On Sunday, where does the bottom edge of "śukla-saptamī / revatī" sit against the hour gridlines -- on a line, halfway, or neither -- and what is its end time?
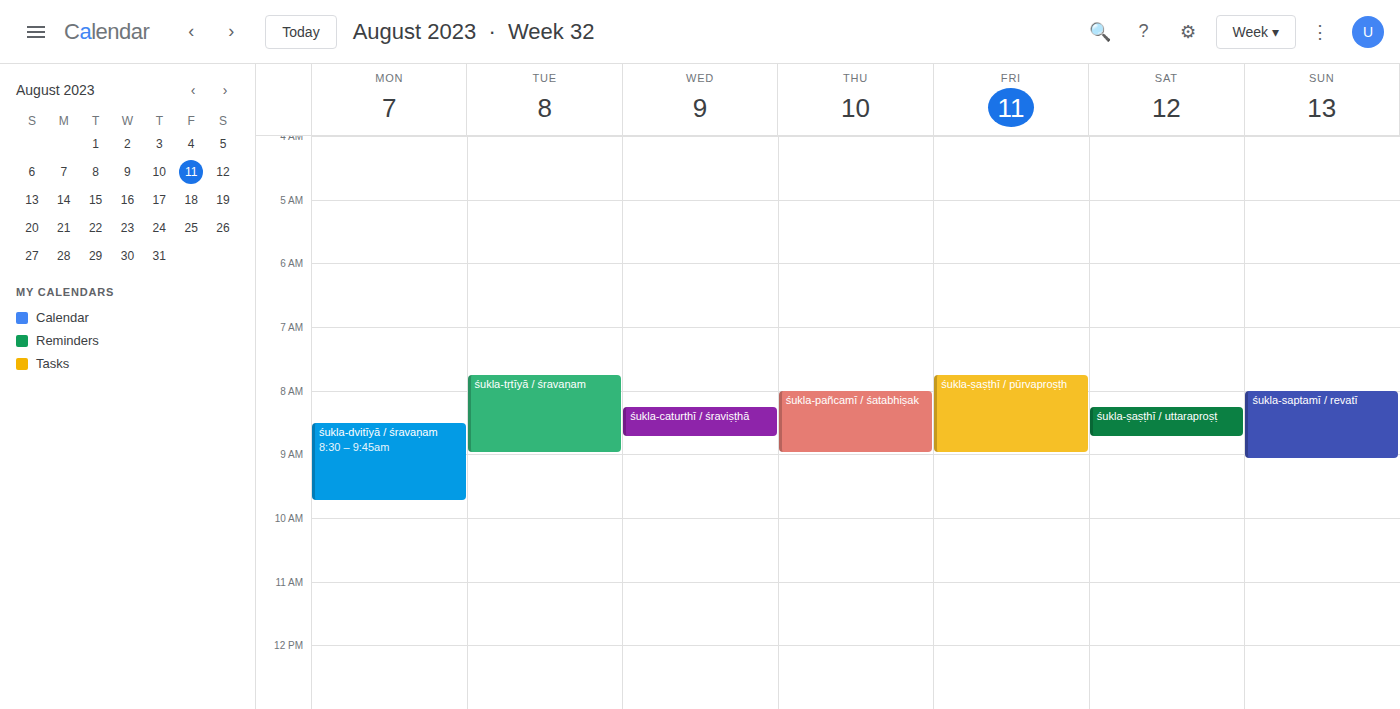
9:05 AM -- neither: 5 minutes below the 9 AM line and 55 minutes above the 10 AM line.